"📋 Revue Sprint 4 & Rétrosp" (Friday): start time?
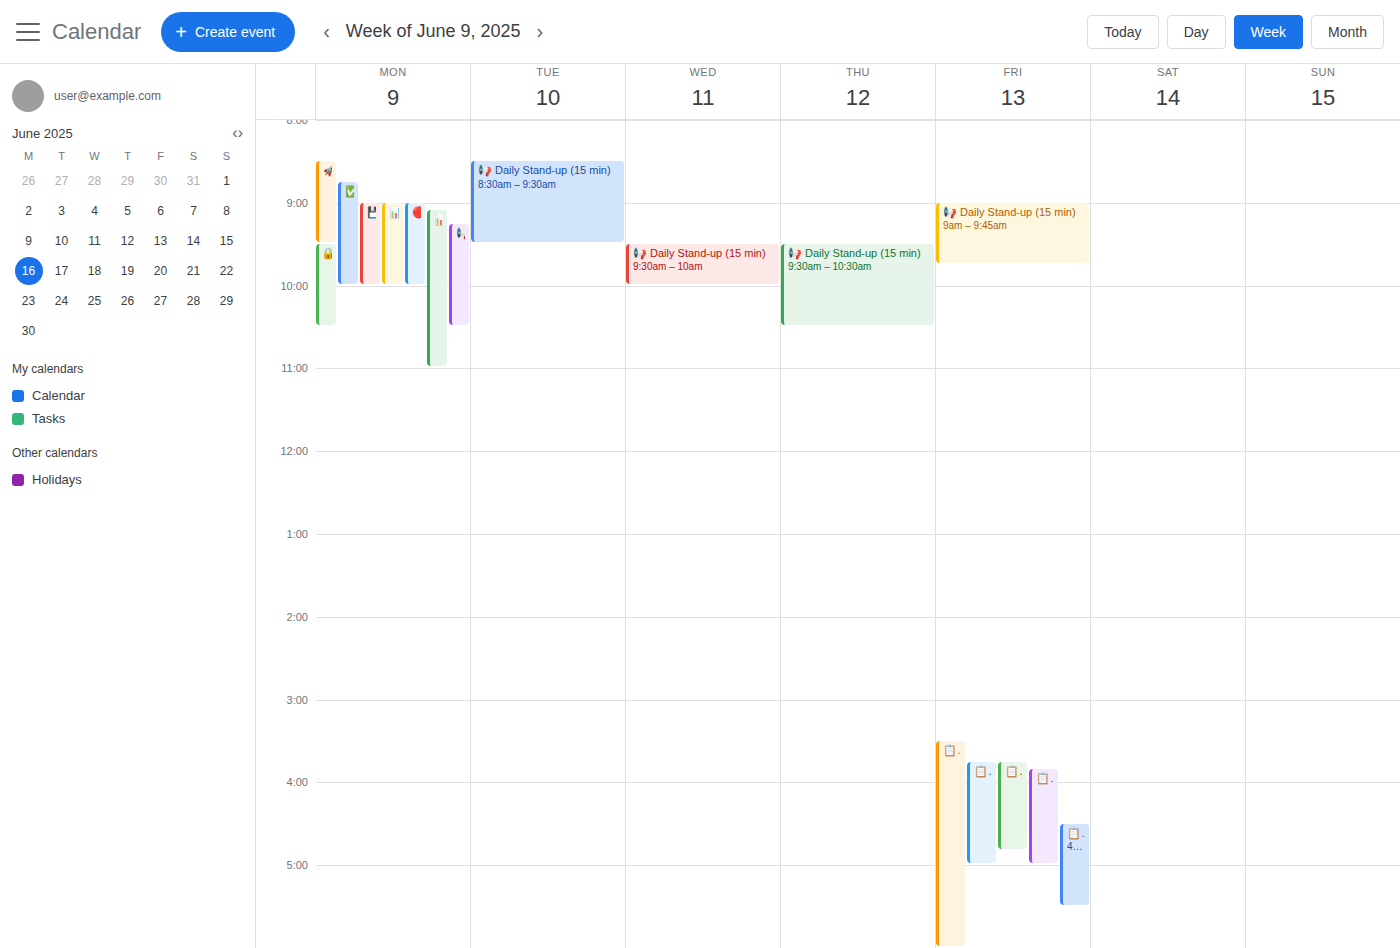
3:45 PM